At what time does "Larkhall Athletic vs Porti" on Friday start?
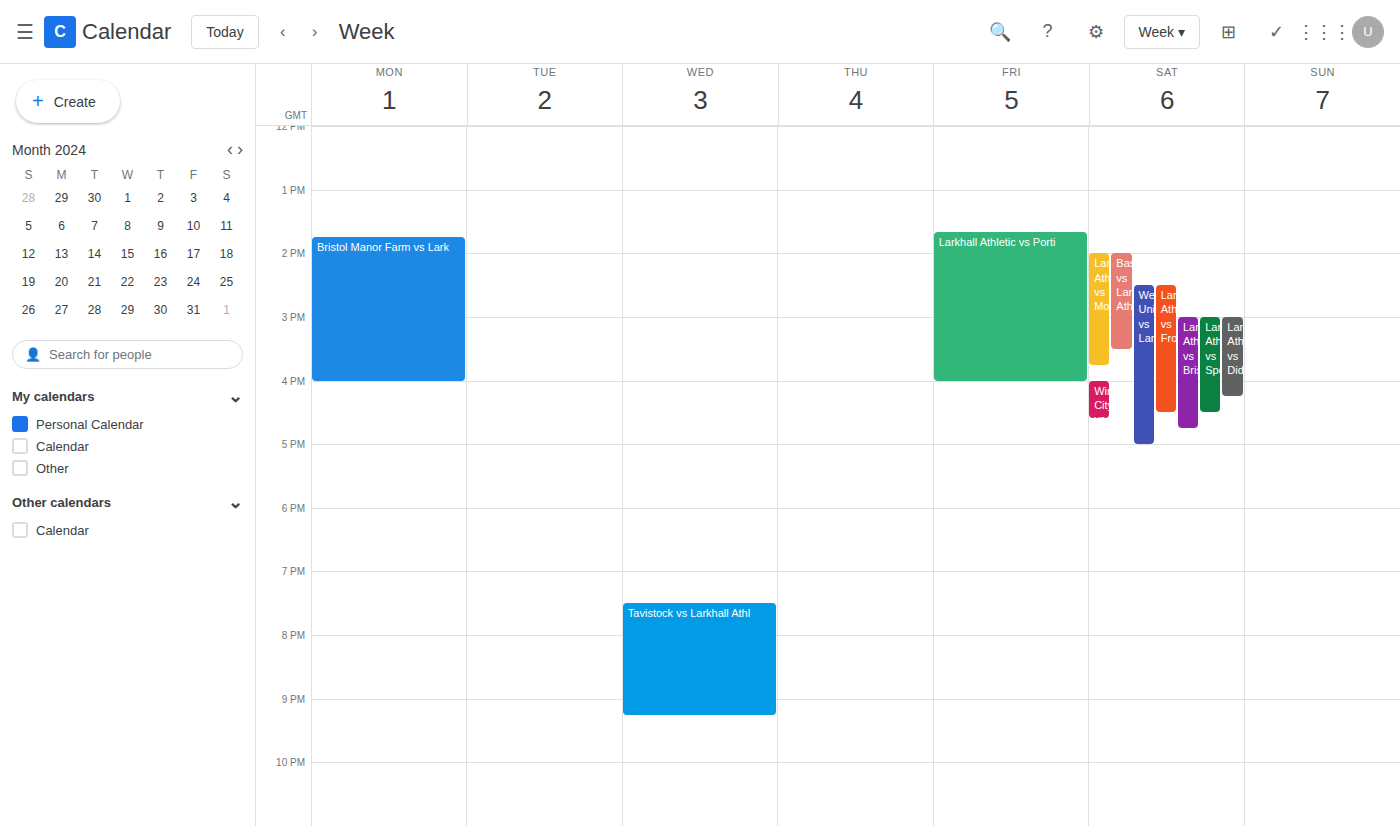
1:40 PM